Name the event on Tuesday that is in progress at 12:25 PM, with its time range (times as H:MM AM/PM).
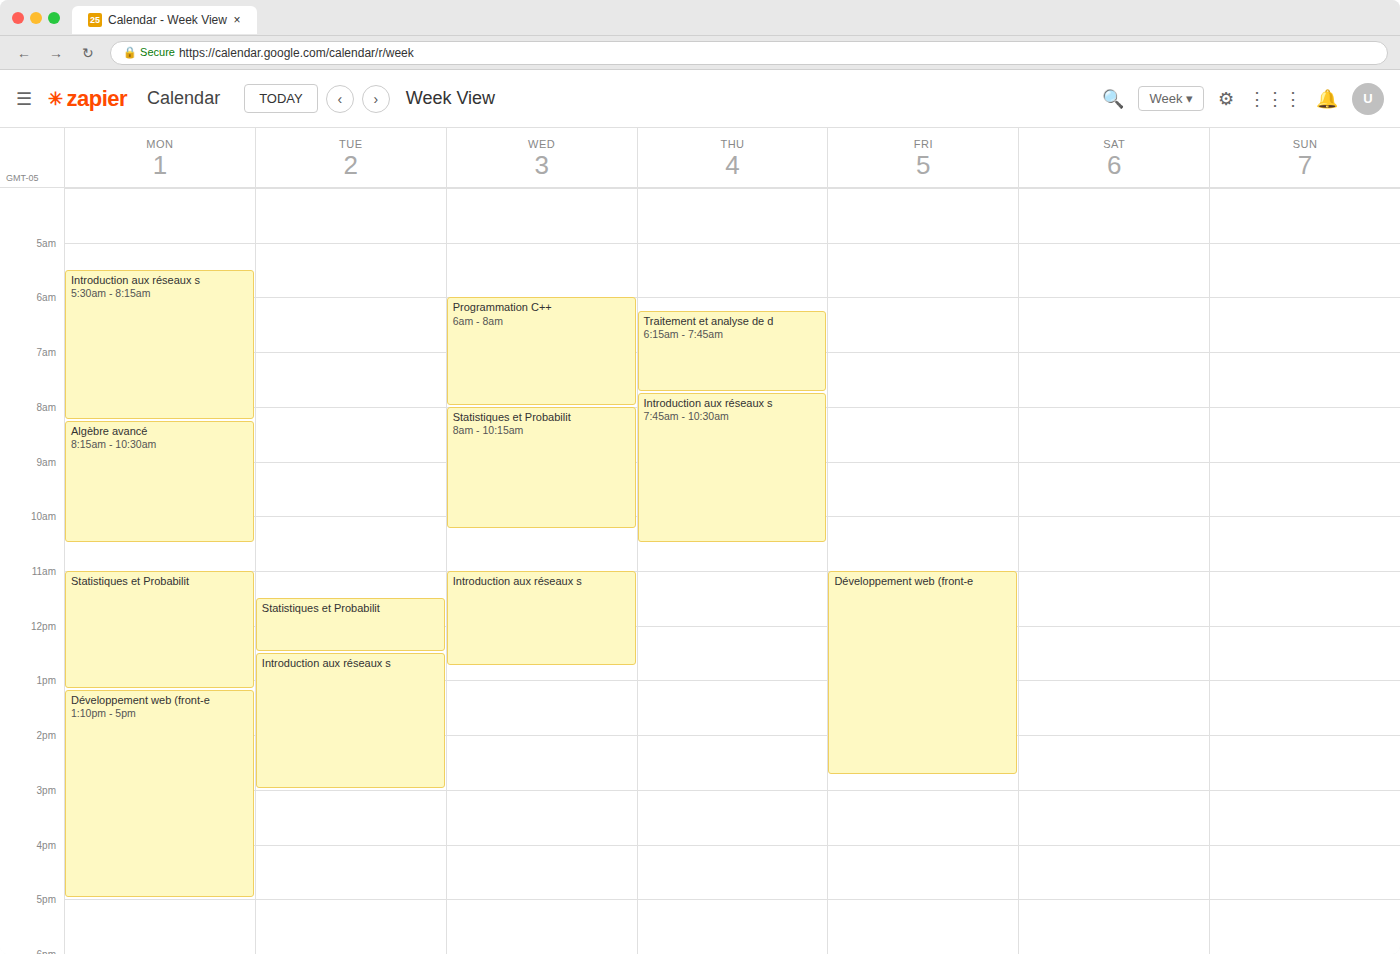
"Statistiques et Probabilit", 11:30 AM to 12:30 PM